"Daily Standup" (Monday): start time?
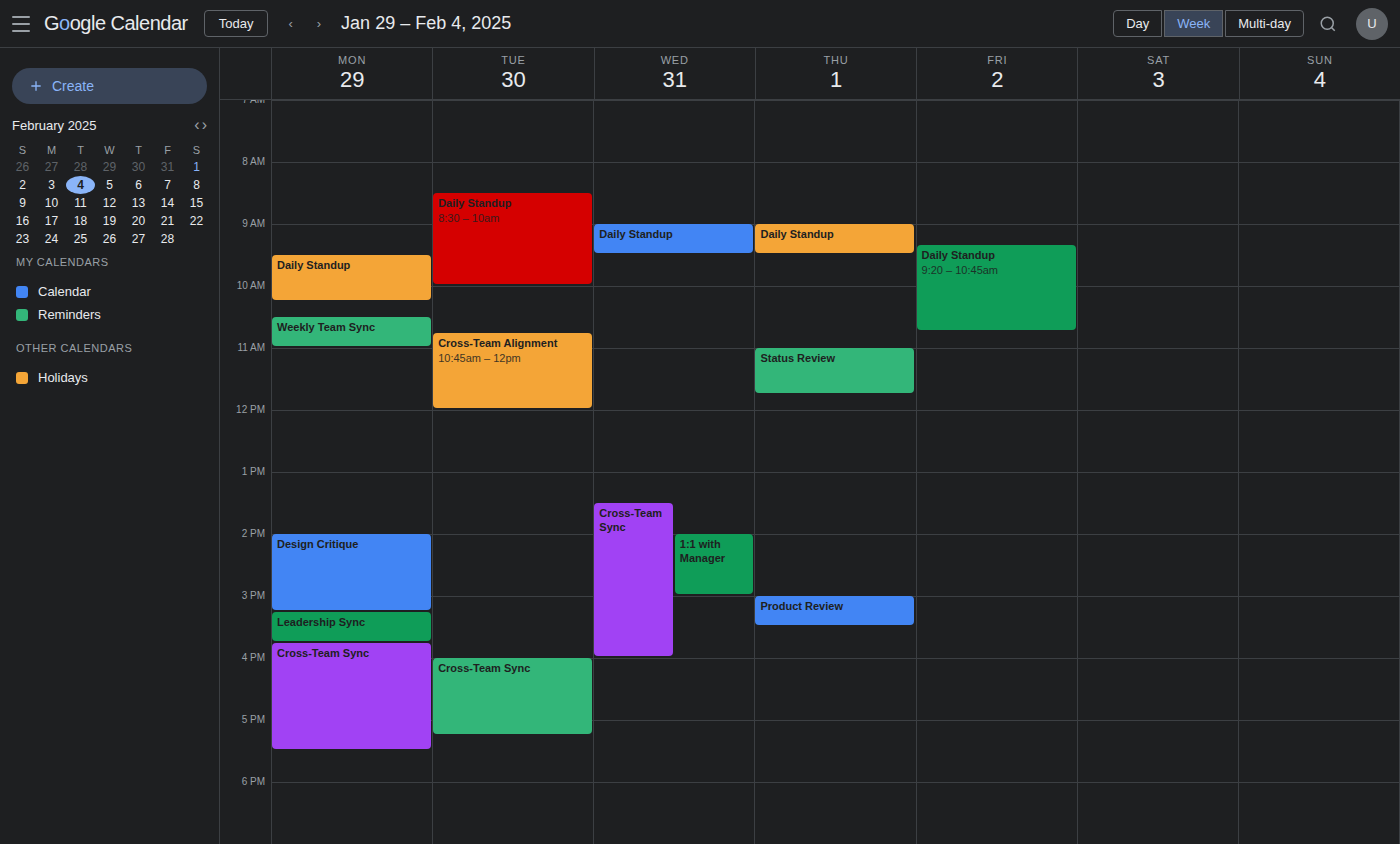
9:30 AM